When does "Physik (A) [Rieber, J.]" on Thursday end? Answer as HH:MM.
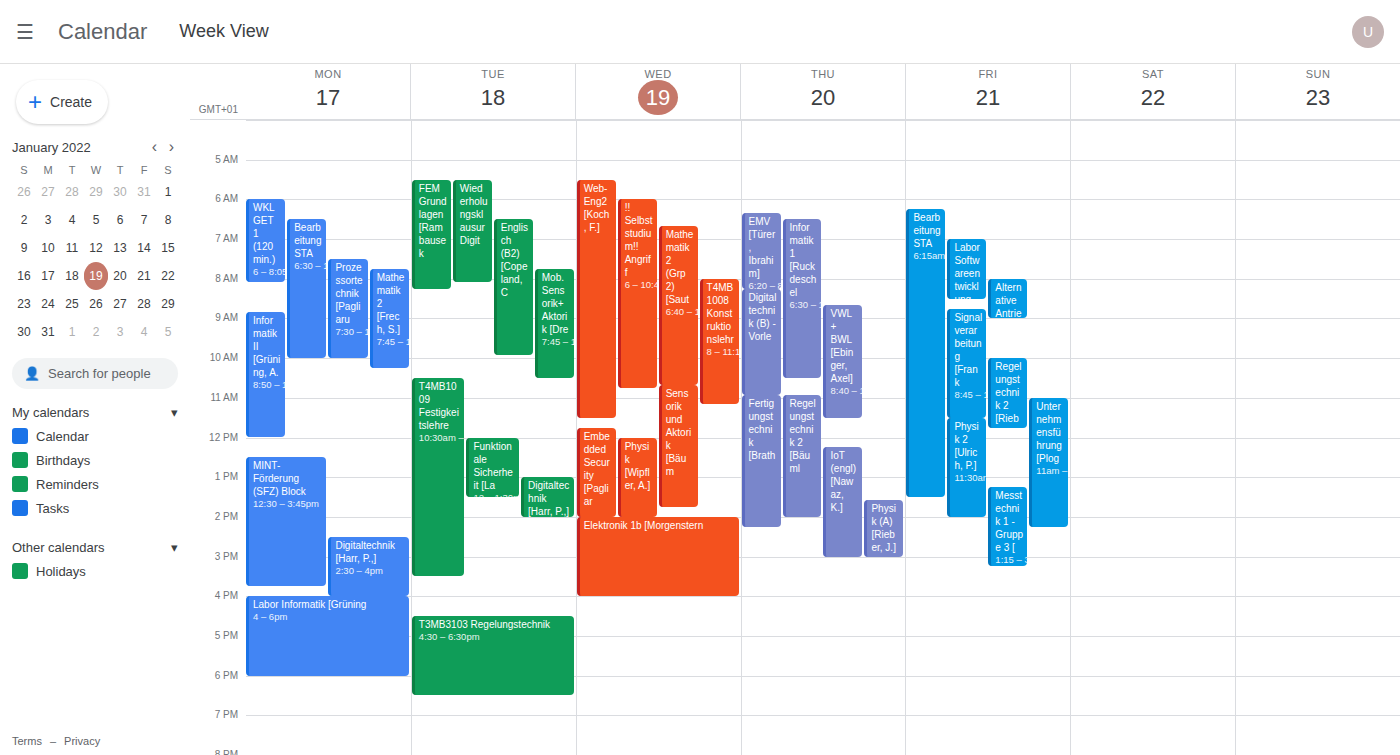
15:00